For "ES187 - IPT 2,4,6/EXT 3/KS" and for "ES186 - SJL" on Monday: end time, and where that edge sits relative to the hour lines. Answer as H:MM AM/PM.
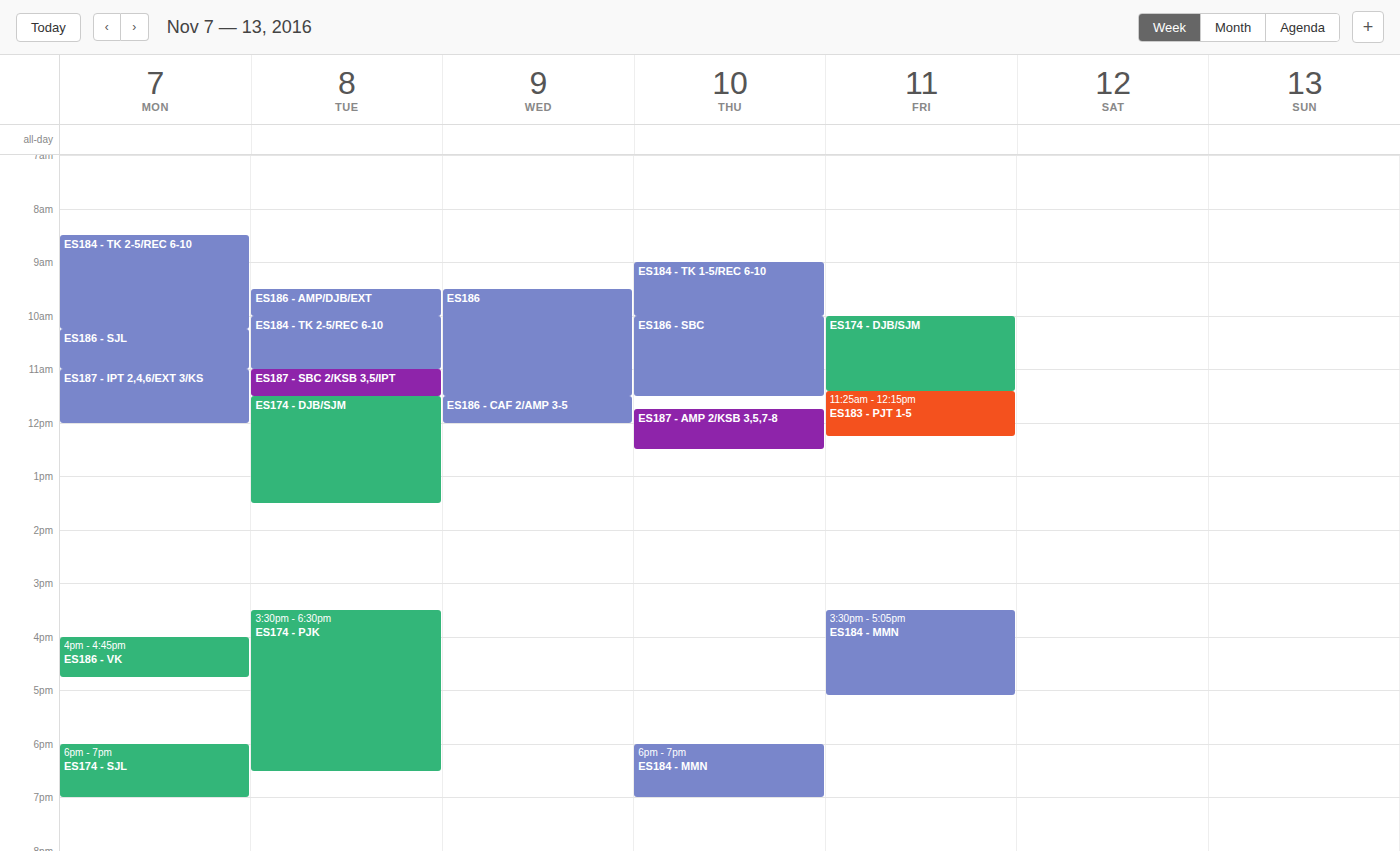
"ES187 - IPT 2,4,6/EXT 3/KS": 12:00 PM, exactly on the 12 PM line. "ES186 - SJL": 11:00 AM, exactly on the 11 AM line.